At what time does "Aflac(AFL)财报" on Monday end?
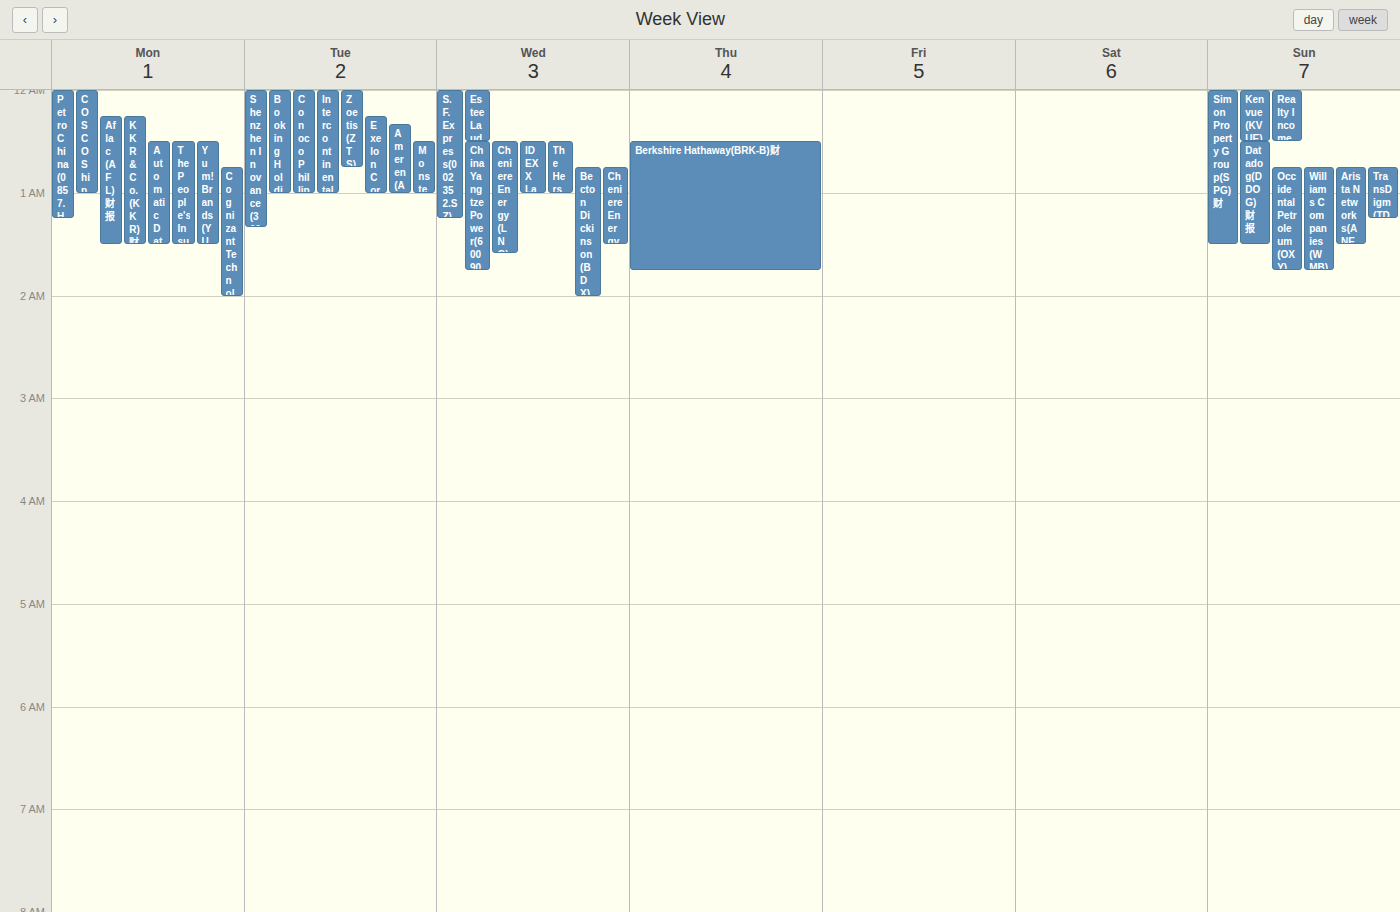
1:30 AM